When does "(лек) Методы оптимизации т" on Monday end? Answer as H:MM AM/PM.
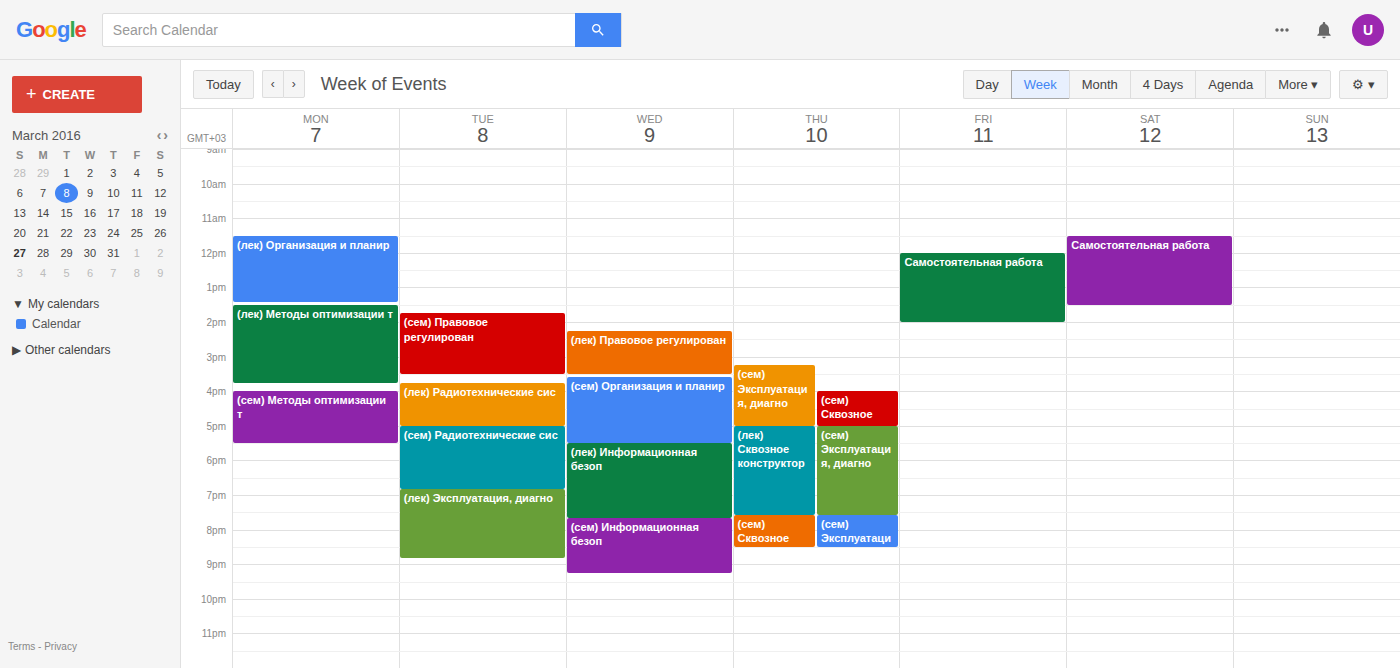
3:45 PM